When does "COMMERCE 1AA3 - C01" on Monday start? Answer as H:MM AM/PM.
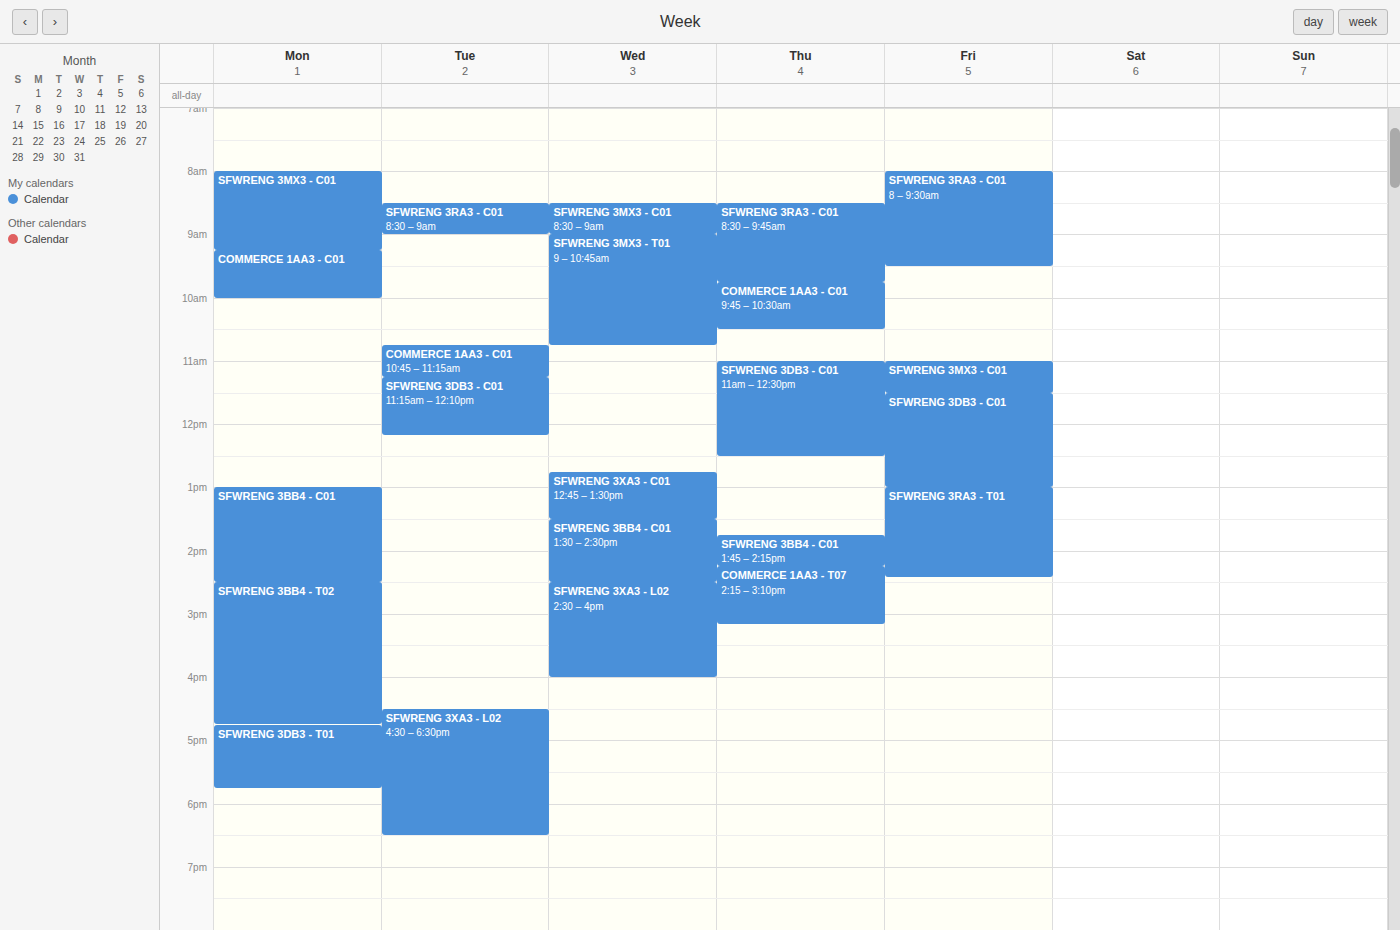
9:15 AM